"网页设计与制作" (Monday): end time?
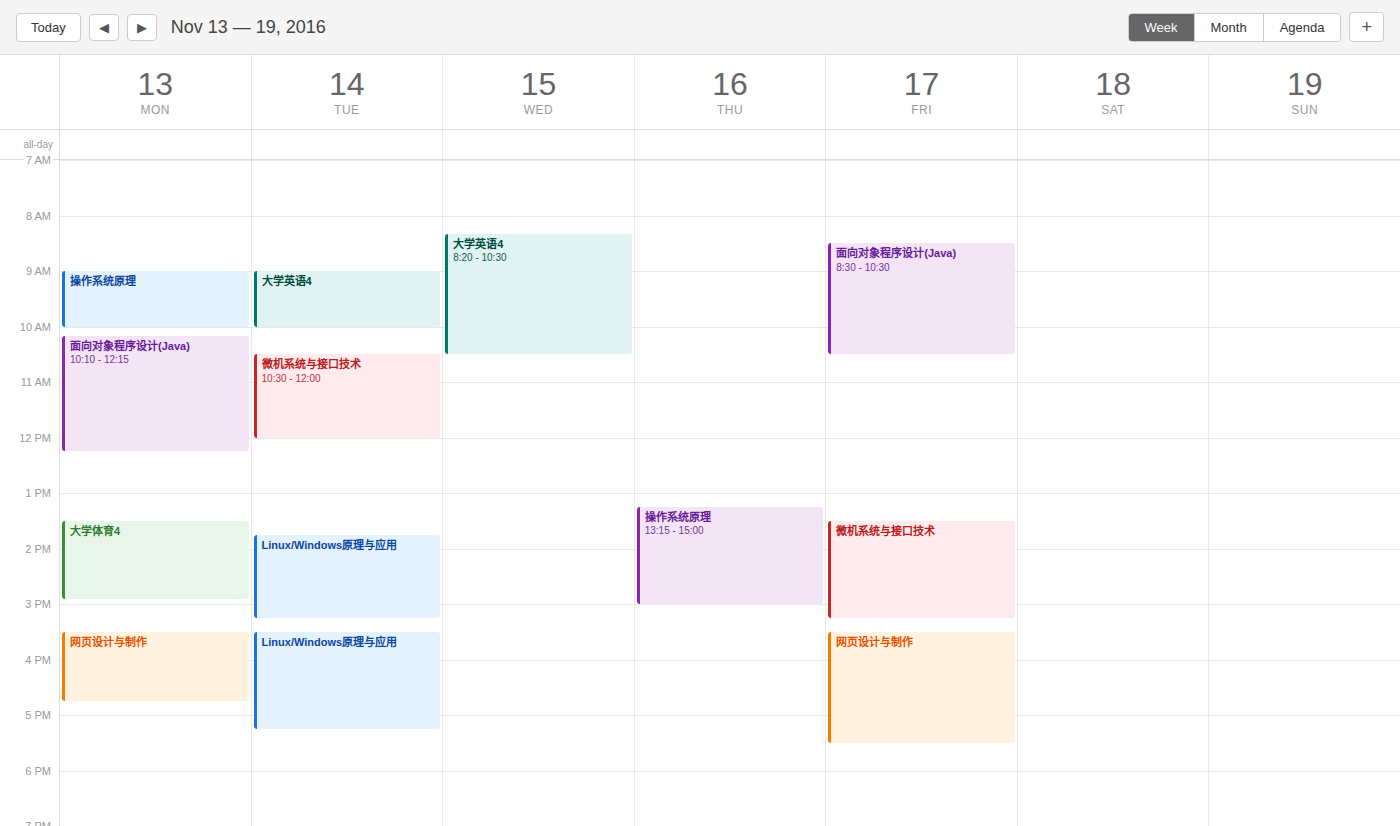
4:45 PM